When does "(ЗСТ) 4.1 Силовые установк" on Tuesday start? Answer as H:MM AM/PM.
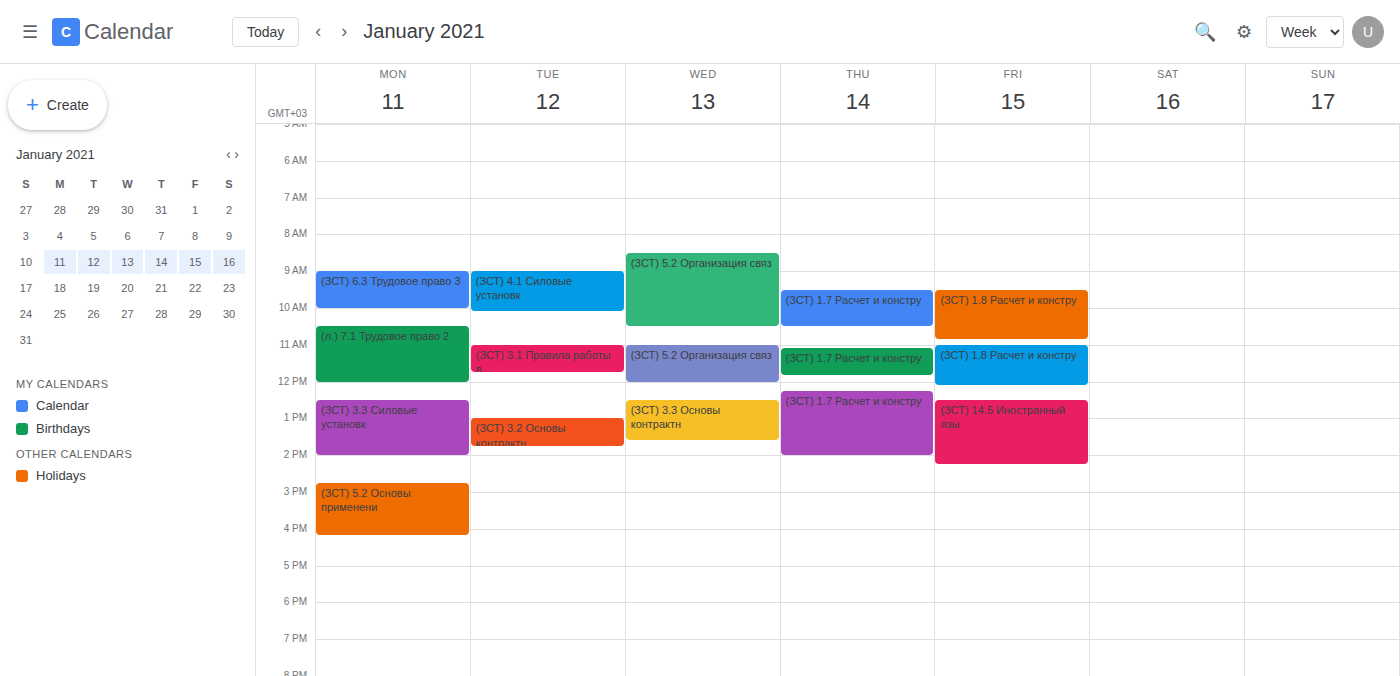
9:00 AM